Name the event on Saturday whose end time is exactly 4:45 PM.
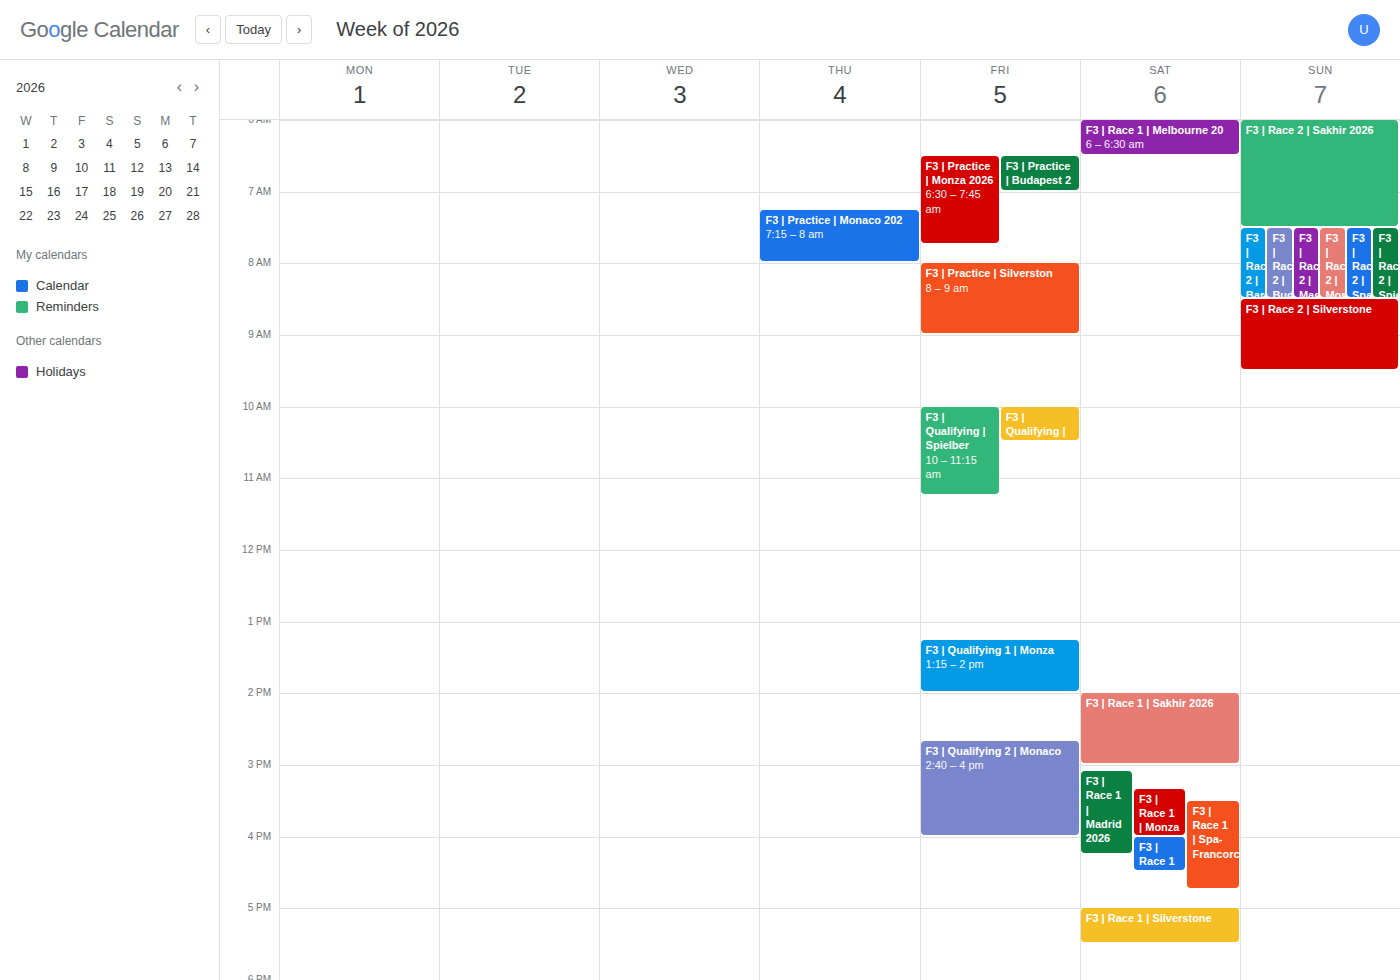
"F3 | Race 1 | Spa-Francorc"